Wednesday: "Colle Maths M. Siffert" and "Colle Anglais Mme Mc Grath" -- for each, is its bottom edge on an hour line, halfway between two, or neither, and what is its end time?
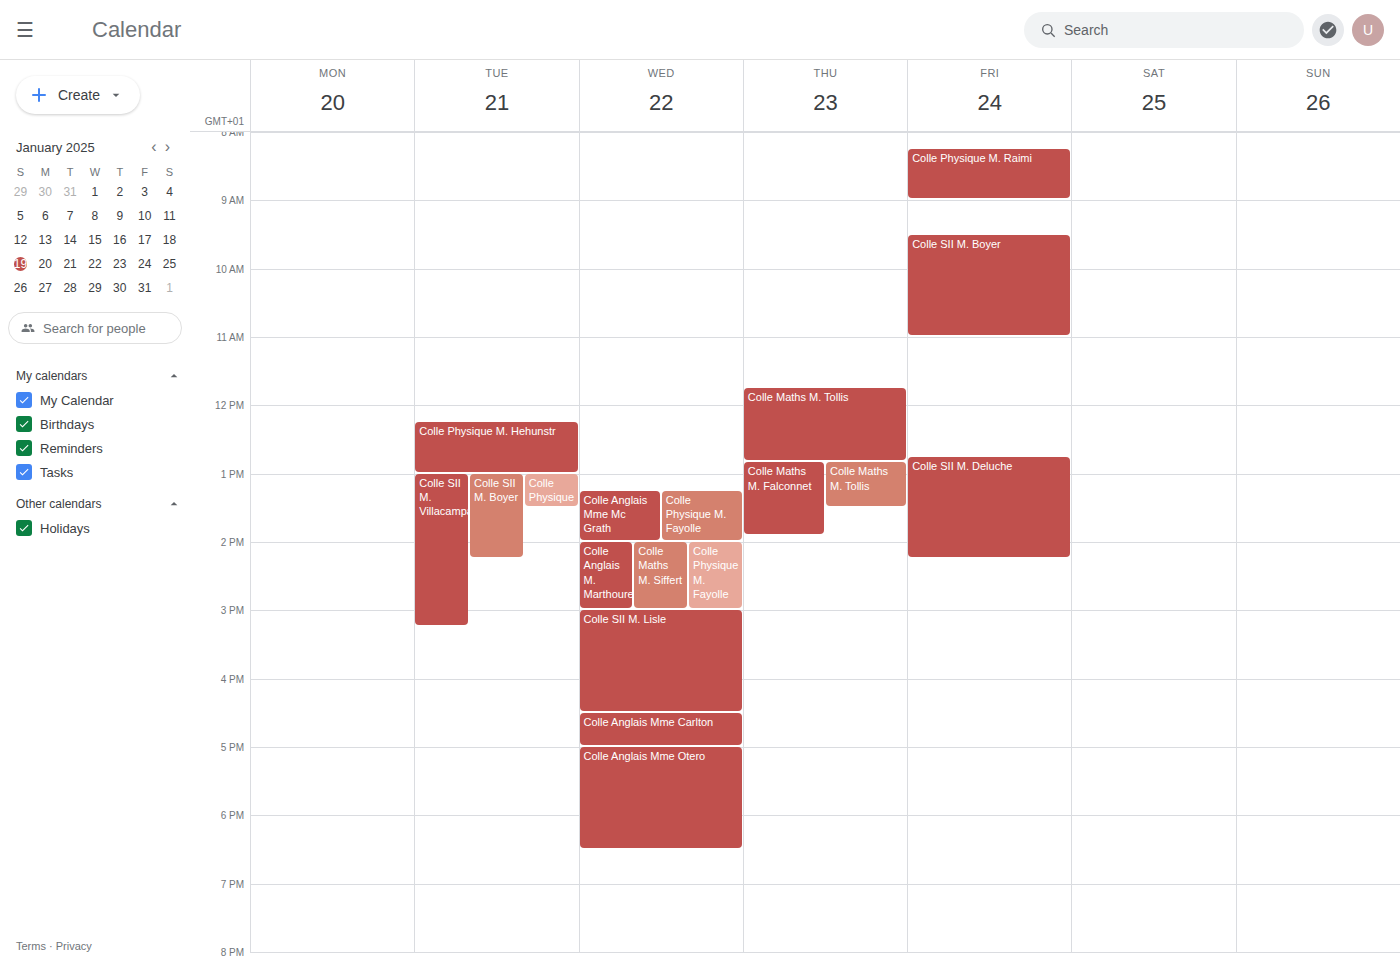
"Colle Maths M. Siffert": 3:00 PM, exactly on the 3 PM line. "Colle Anglais Mme Mc Grath": 2:00 PM, exactly on the 2 PM line.